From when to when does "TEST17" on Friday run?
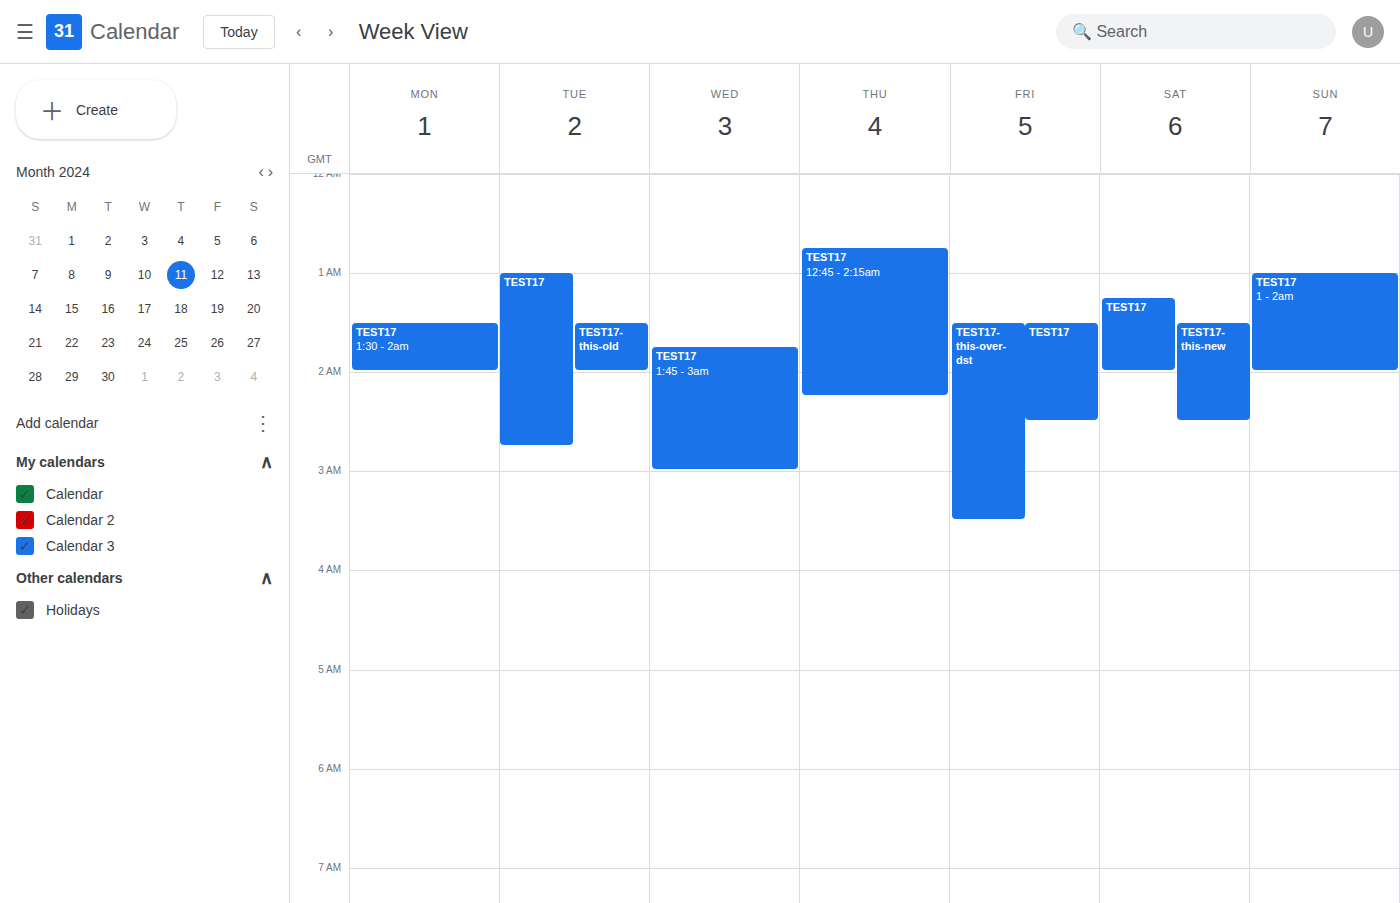
1:30 AM to 2:30 AM